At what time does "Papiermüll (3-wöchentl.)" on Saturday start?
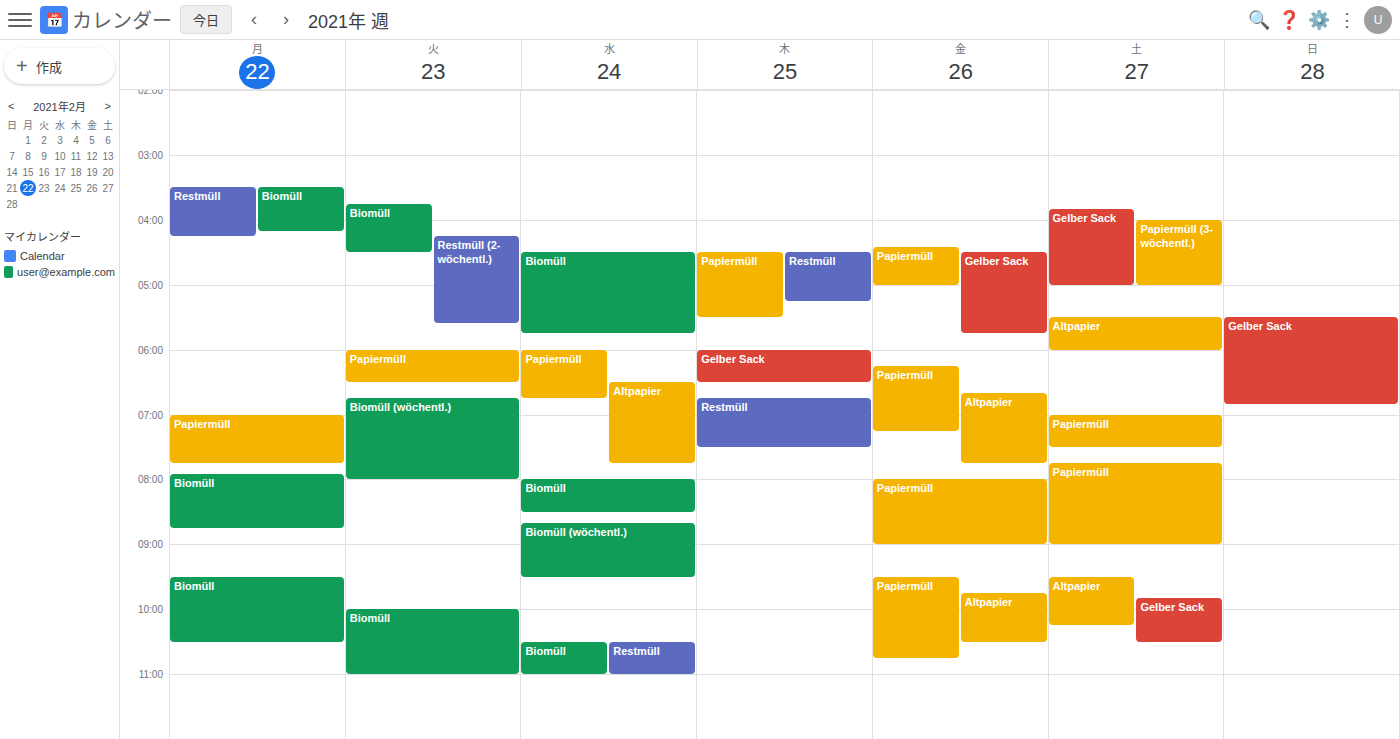
4:00 AM